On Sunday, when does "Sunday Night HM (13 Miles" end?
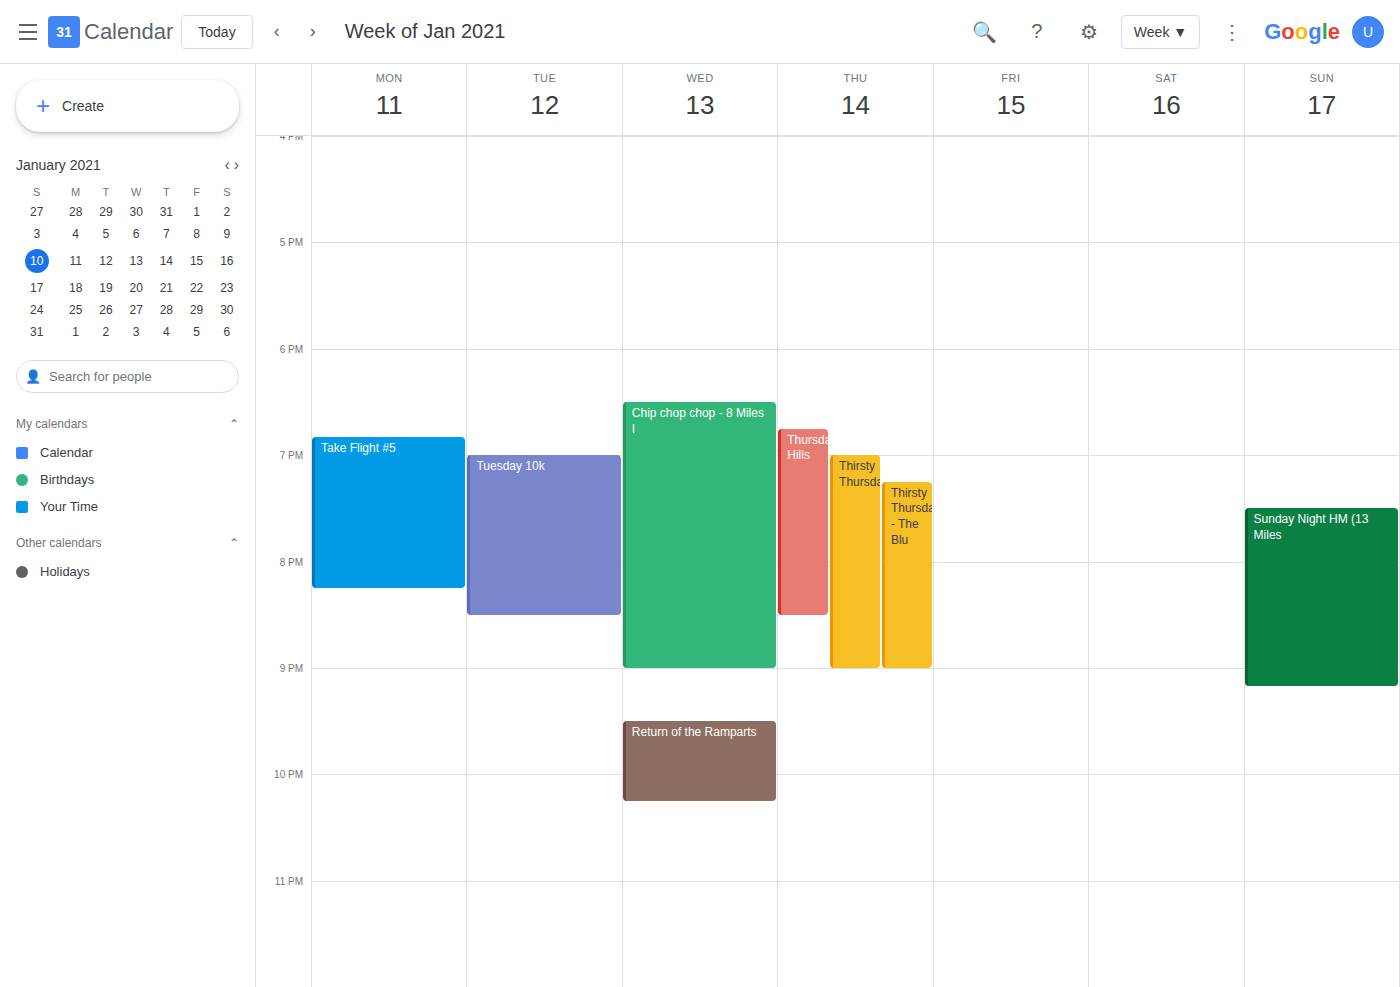
9:10 PM